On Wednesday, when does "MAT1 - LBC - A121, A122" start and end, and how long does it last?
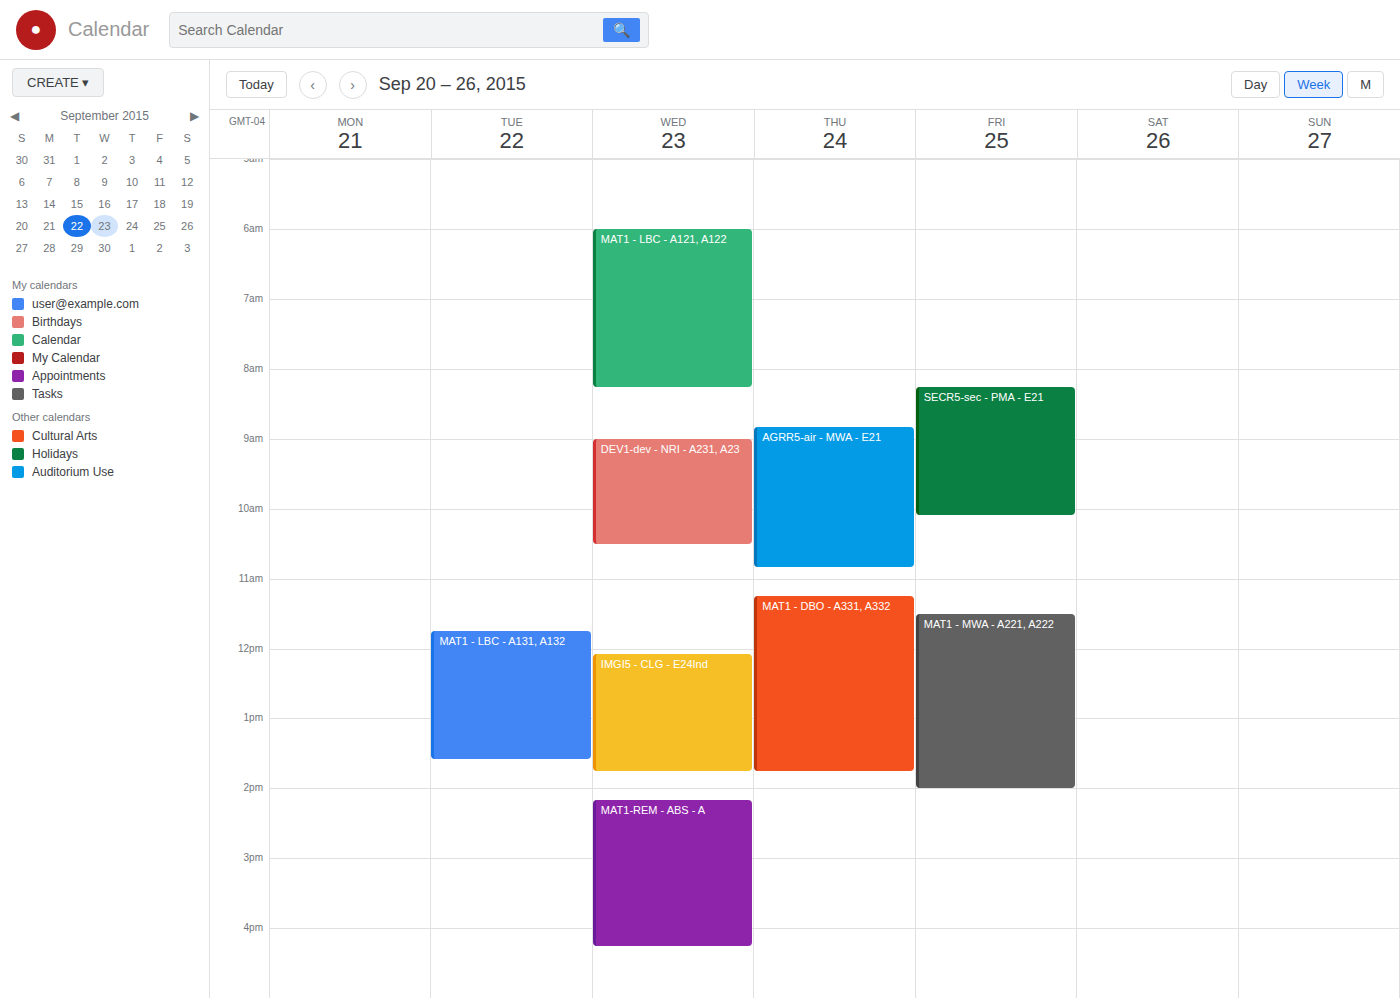
6:00 AM to 8:15 AM, 2 hours 15 minutes